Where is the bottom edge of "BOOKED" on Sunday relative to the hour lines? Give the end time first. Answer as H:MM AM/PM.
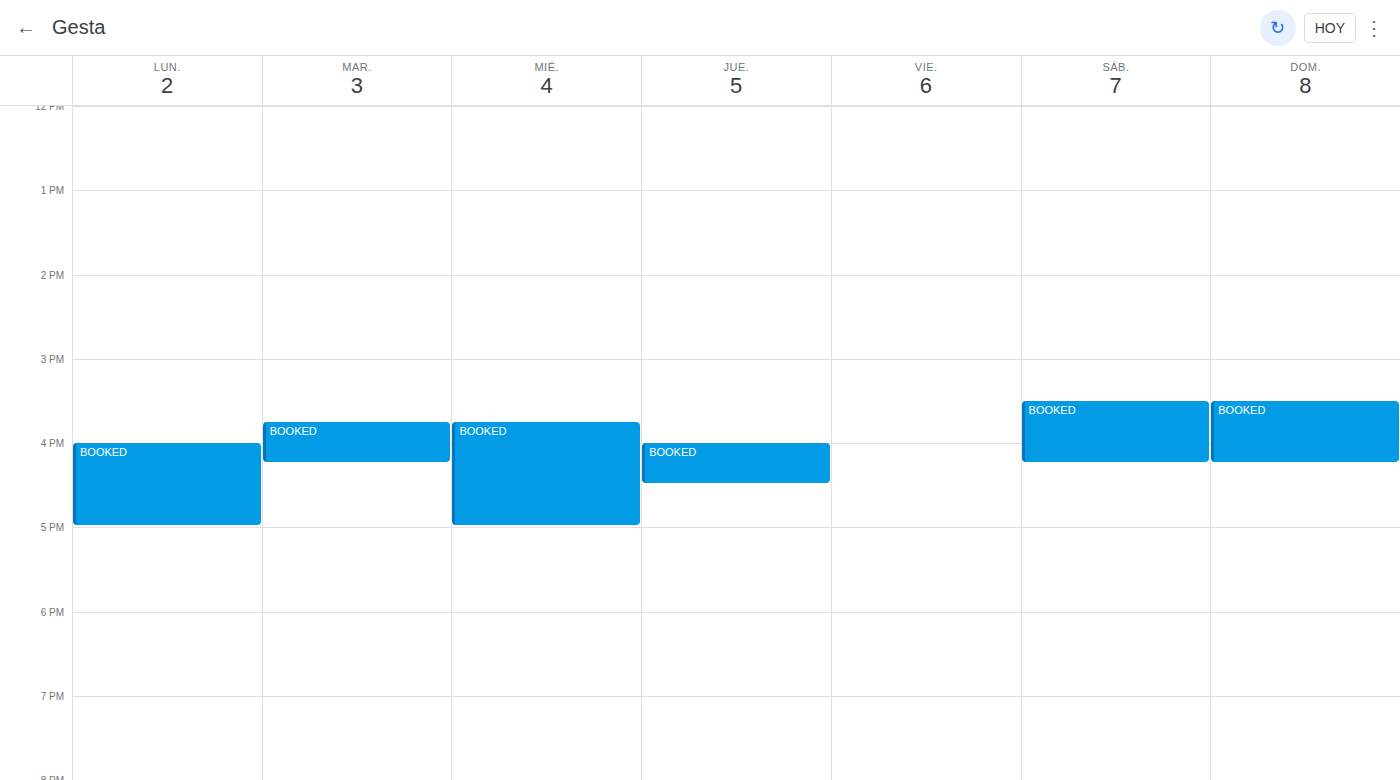
4:15 PM -- neither: a quarter of the way from the 4 PM line to the 5 PM line.